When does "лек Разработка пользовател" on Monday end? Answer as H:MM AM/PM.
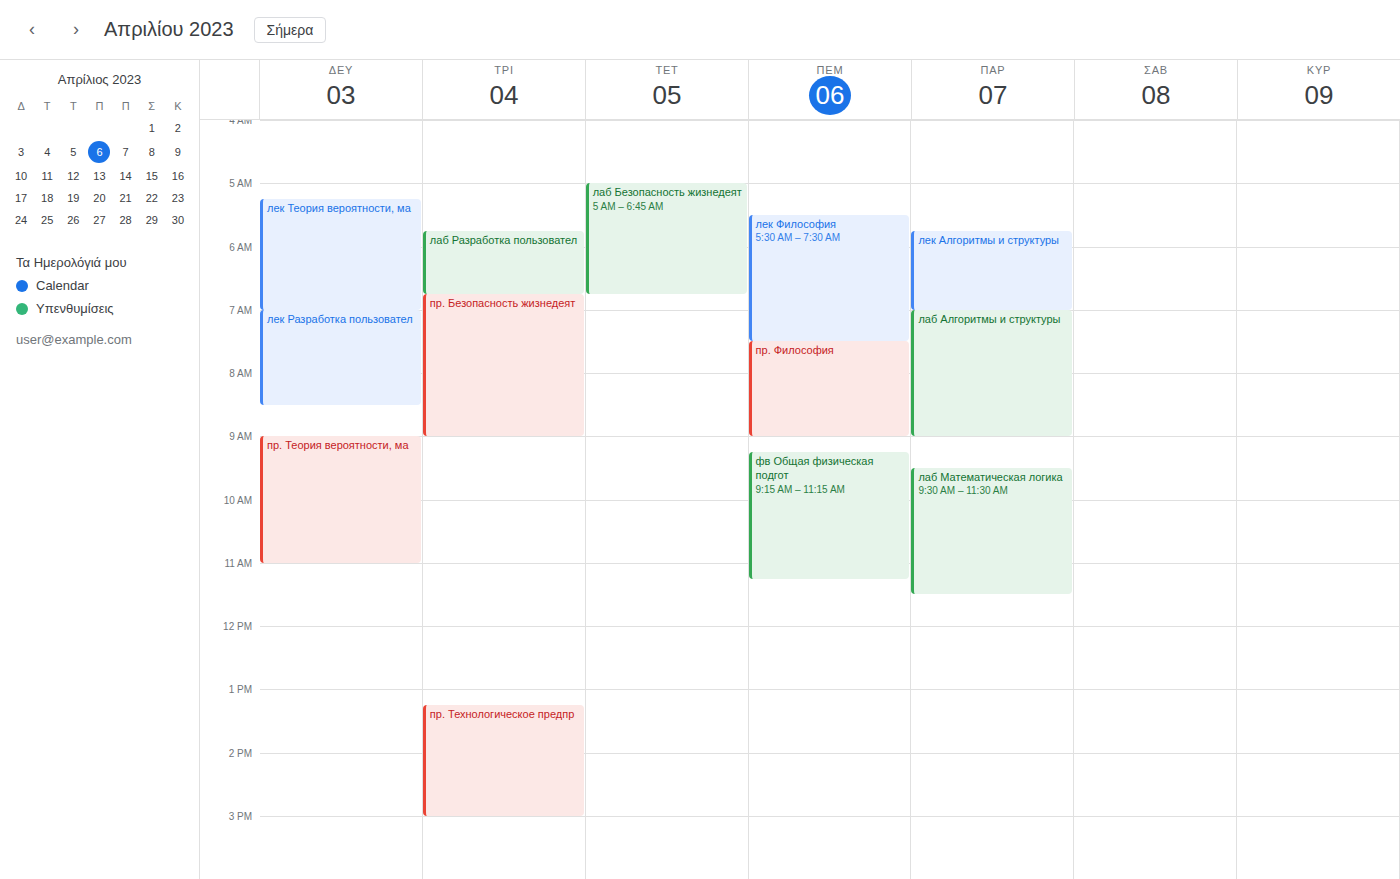
8:30 AM